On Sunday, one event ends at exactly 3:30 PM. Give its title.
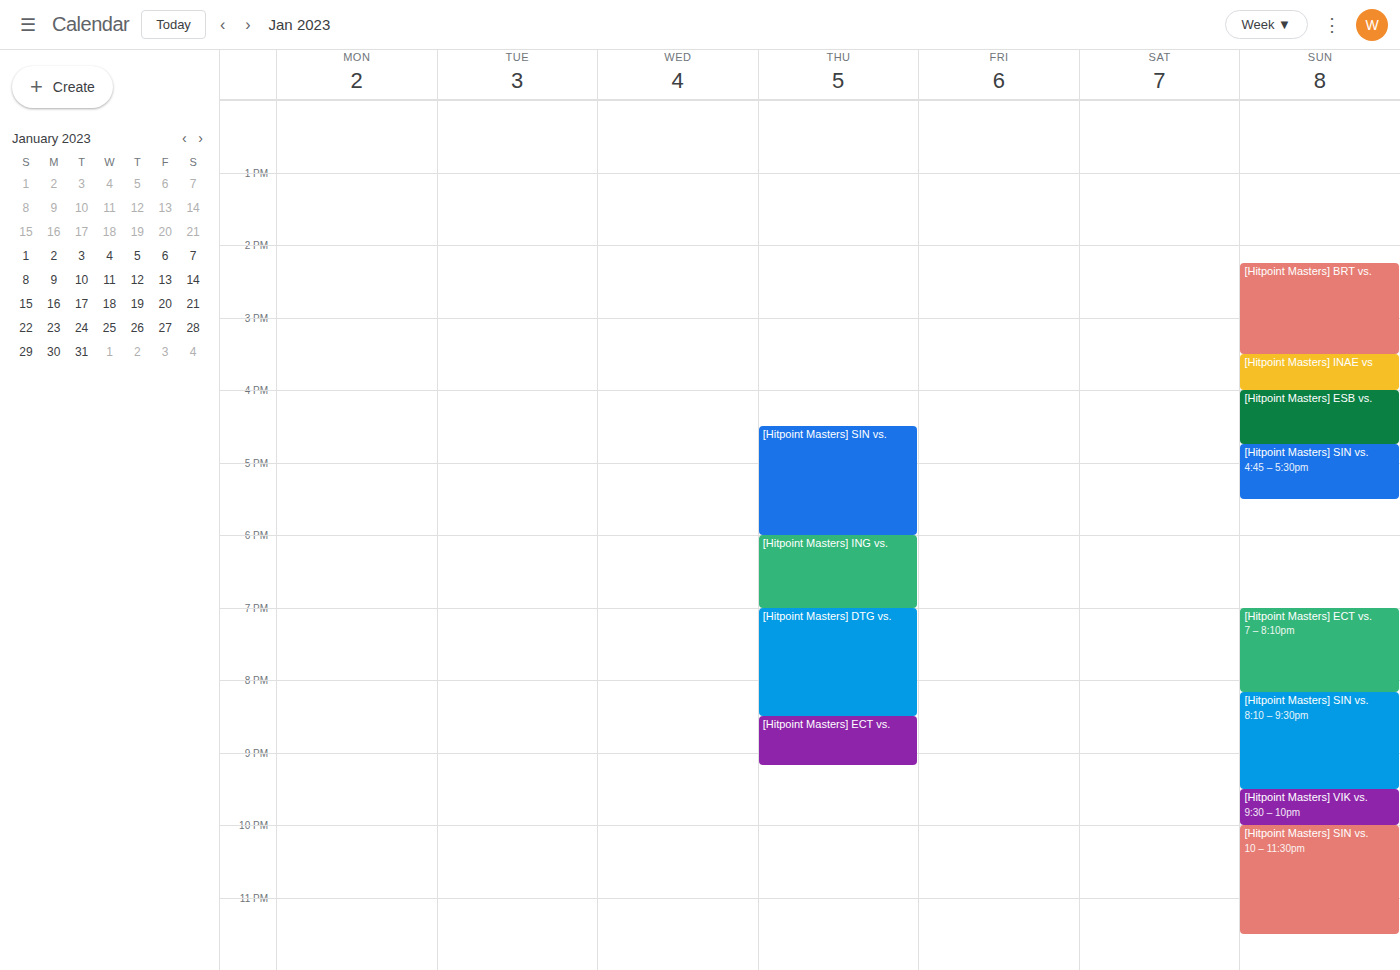
"[Hitpoint Masters] BRT vs."